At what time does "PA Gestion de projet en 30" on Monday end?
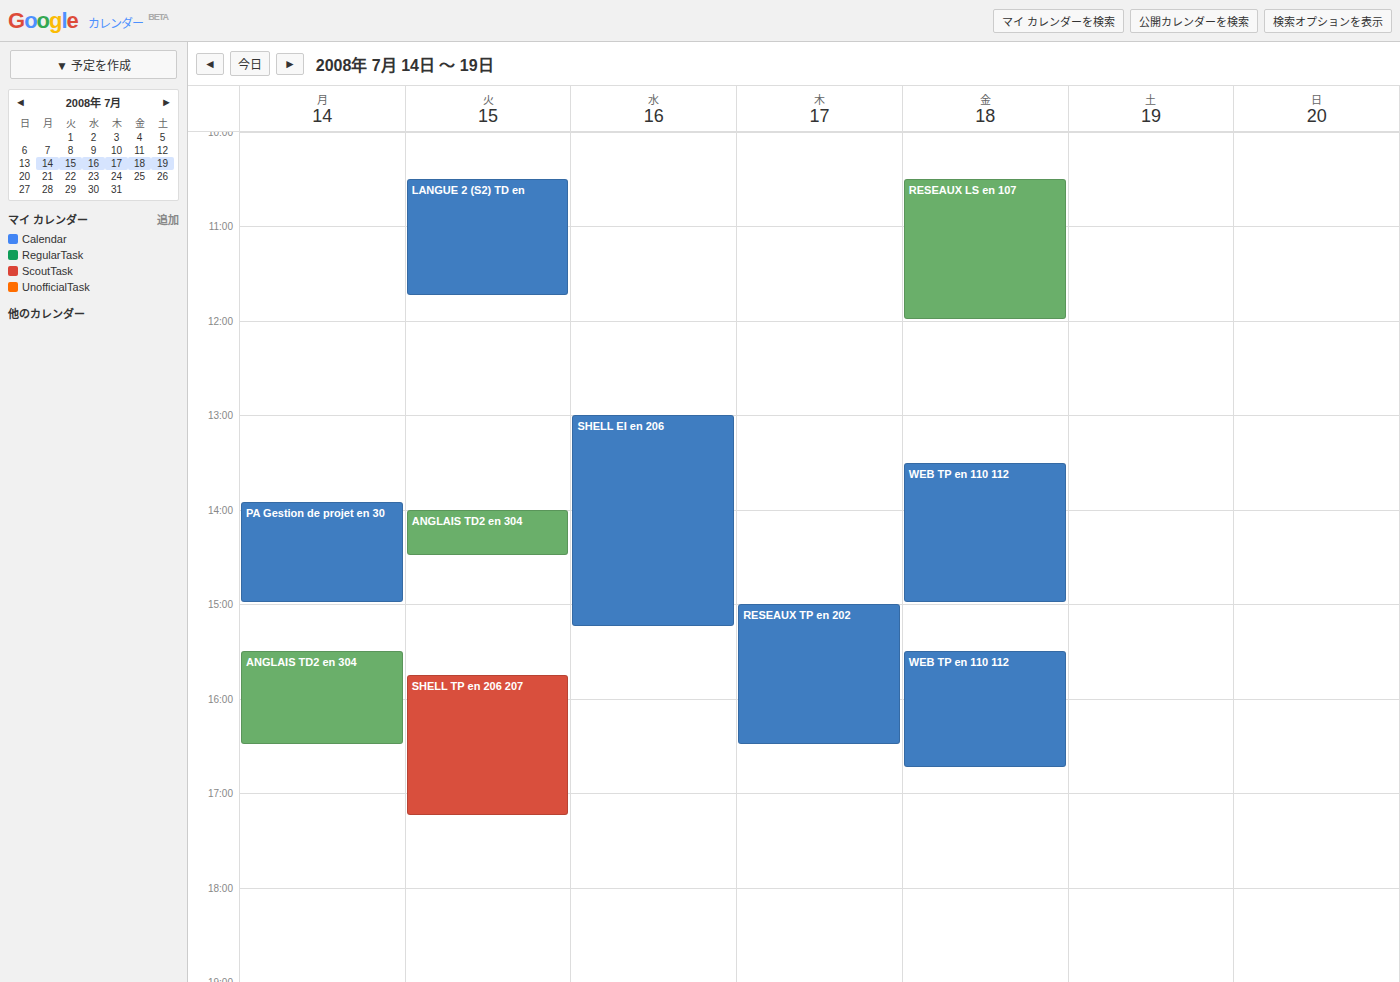
3:00 PM